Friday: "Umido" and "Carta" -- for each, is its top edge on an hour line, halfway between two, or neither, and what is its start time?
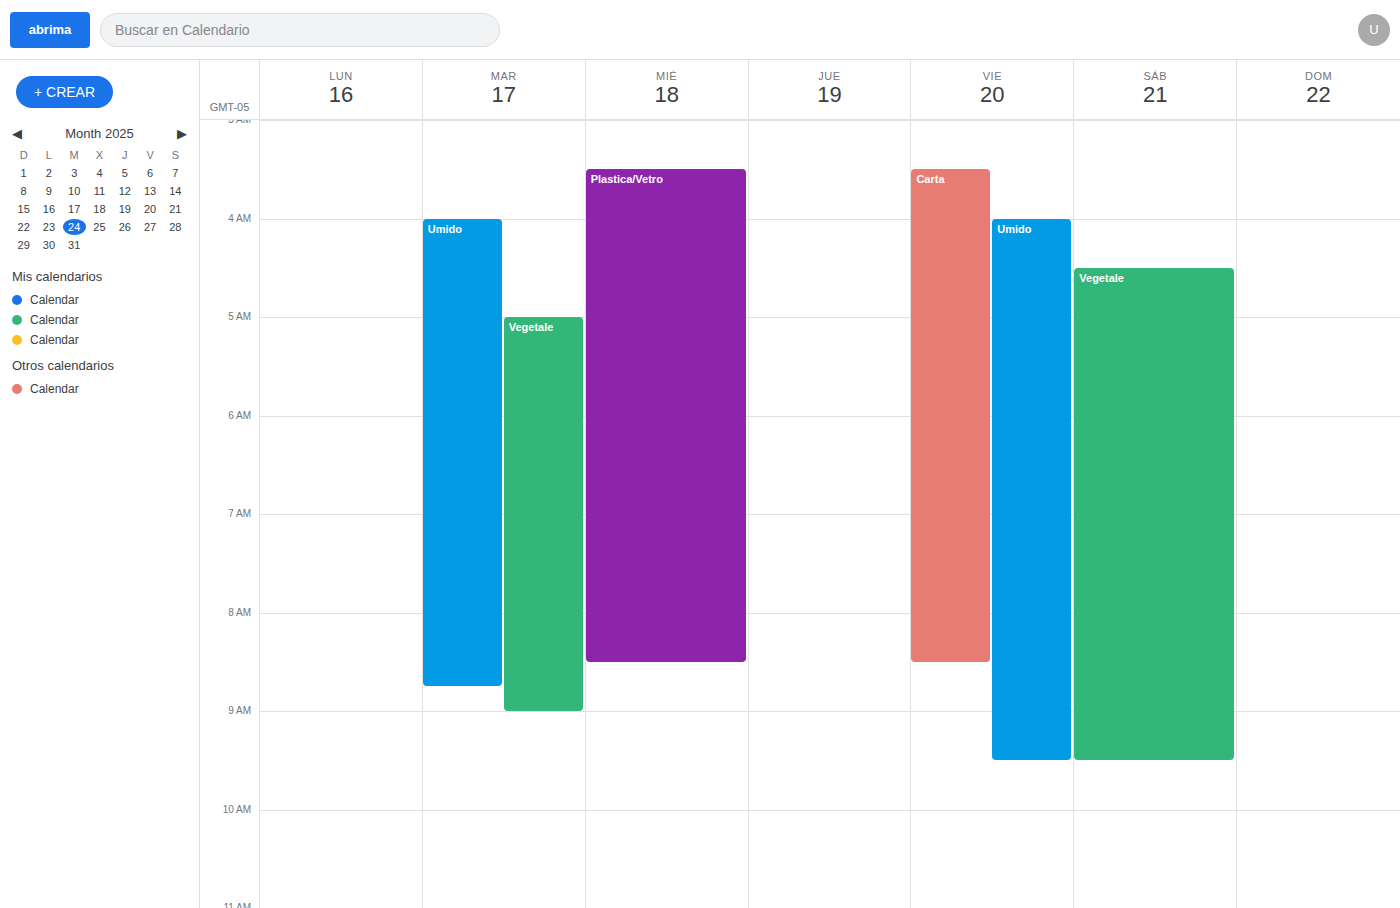
"Umido": 04:00, exactly on the 04:00 line. "Carta": 03:30, halfway between the 03:00 and 04:00 lines.